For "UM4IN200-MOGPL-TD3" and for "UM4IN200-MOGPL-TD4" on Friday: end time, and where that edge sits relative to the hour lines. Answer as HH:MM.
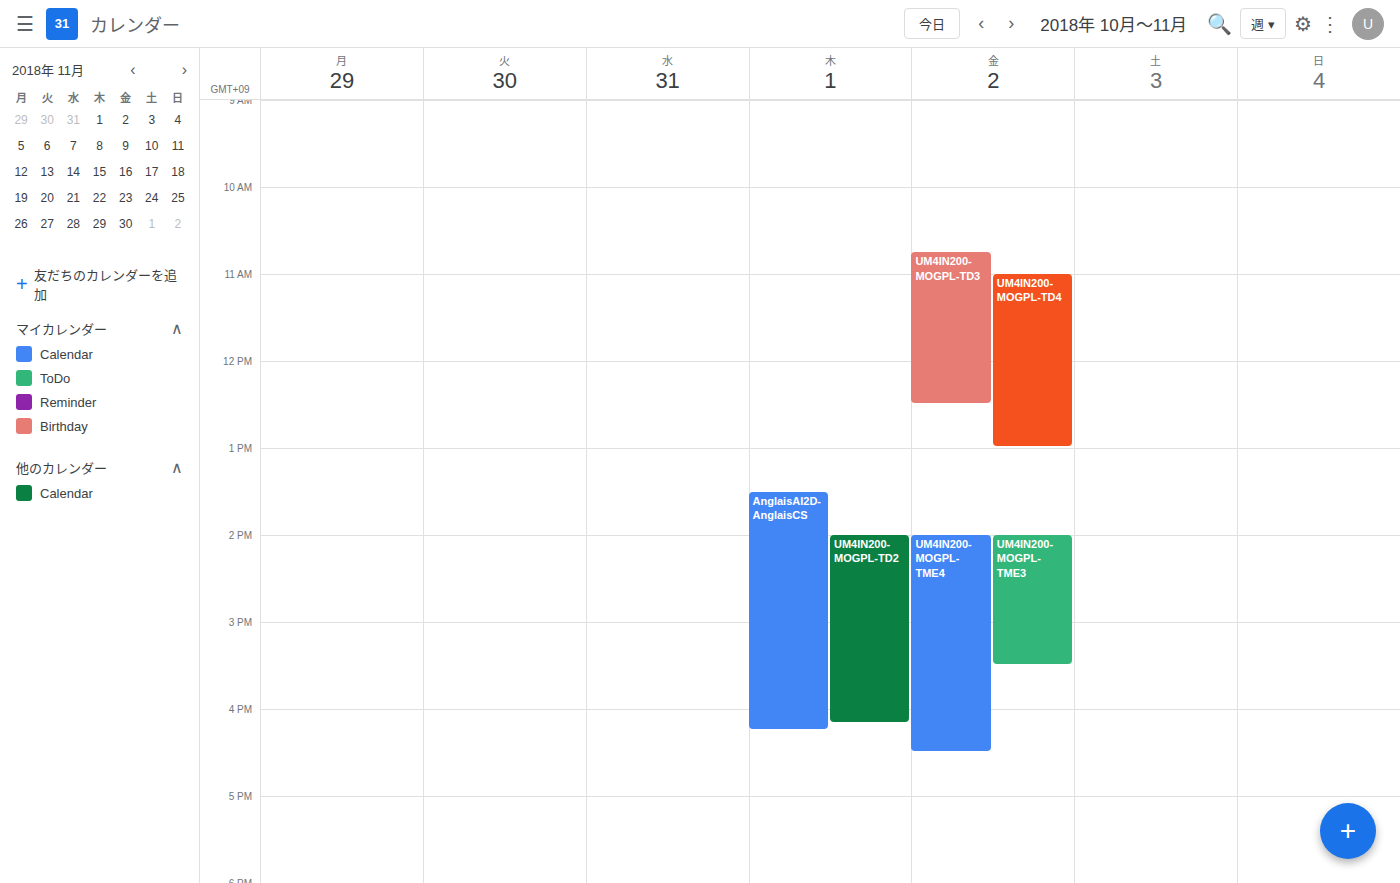
"UM4IN200-MOGPL-TD3": 12:30, halfway between the 12:00 and 13:00 lines. "UM4IN200-MOGPL-TD4": 13:00, exactly on the 13:00 line.